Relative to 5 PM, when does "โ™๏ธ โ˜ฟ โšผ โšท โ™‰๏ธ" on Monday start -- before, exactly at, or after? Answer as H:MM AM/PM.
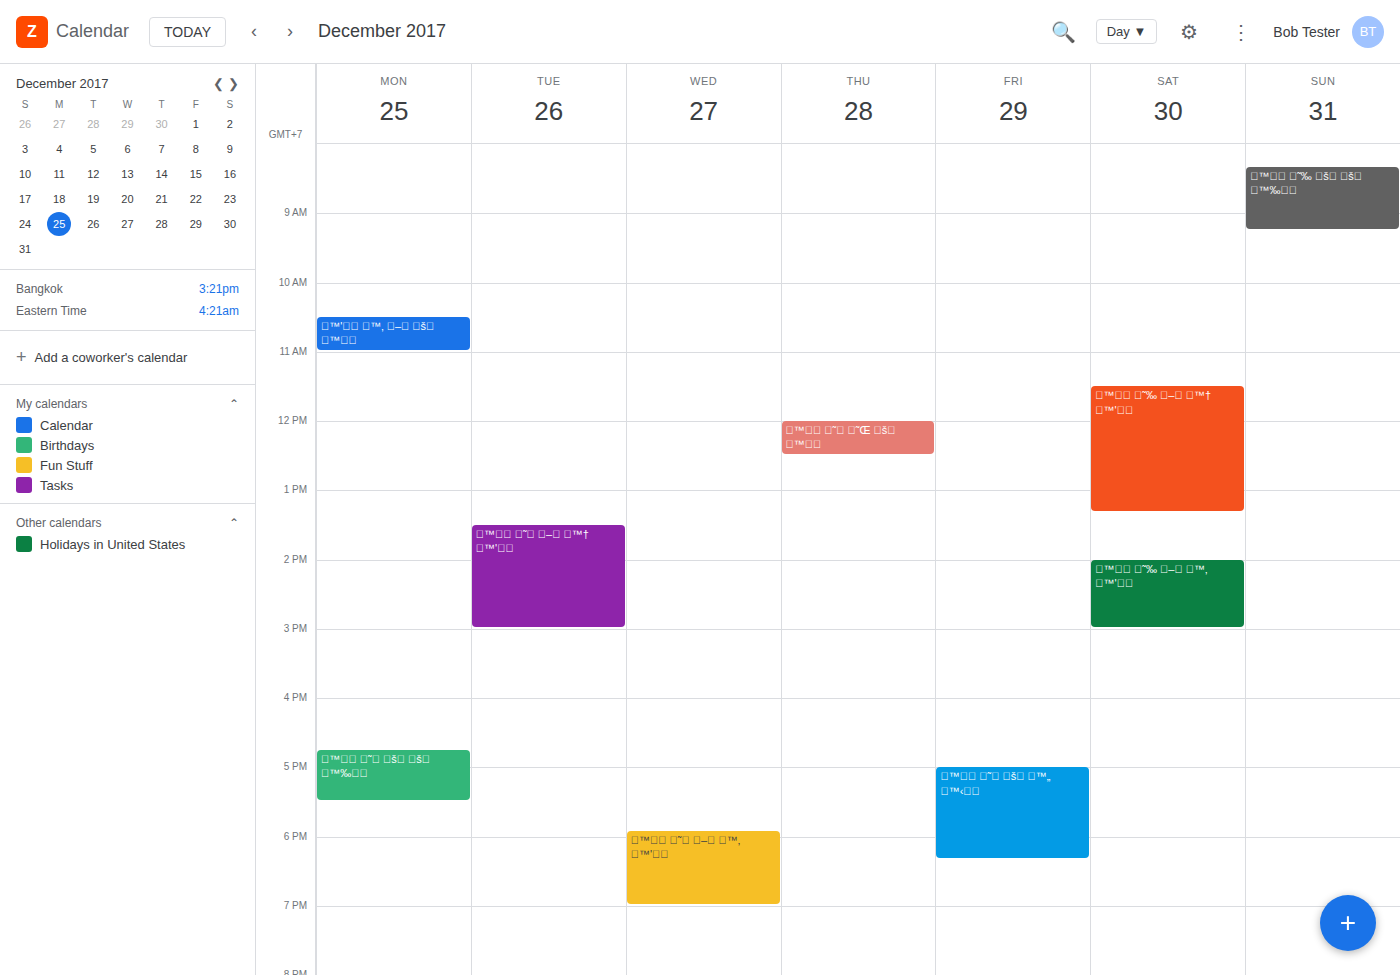
4:45 PM -- before 5 PM, 15 minutes above the 5 PM line.